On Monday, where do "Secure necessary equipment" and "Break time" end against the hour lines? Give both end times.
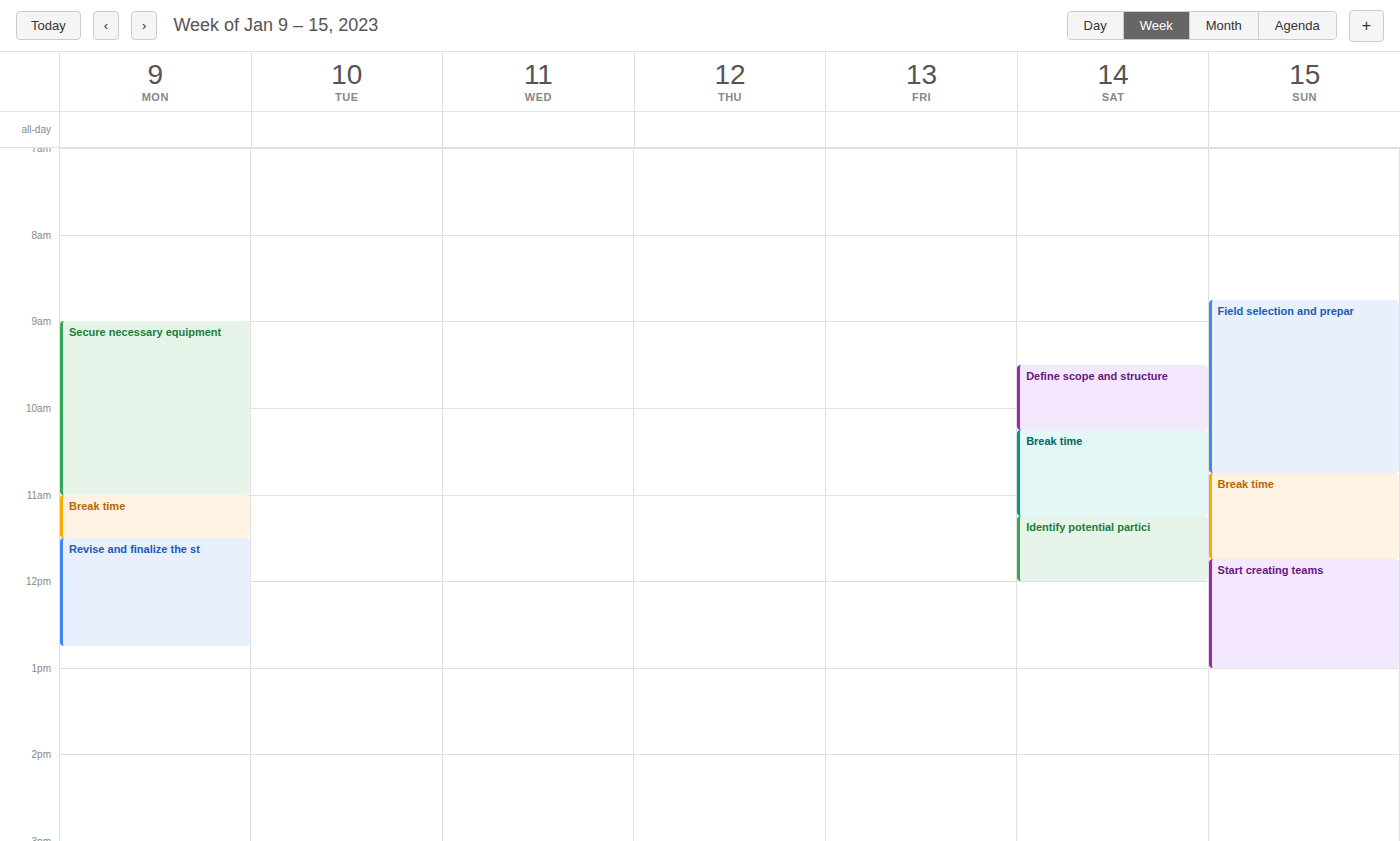
"Secure necessary equipment": 11:00 AM, exactly on the 11 AM line. "Break time": 11:30 AM, halfway between the 11 AM and 12 PM lines.